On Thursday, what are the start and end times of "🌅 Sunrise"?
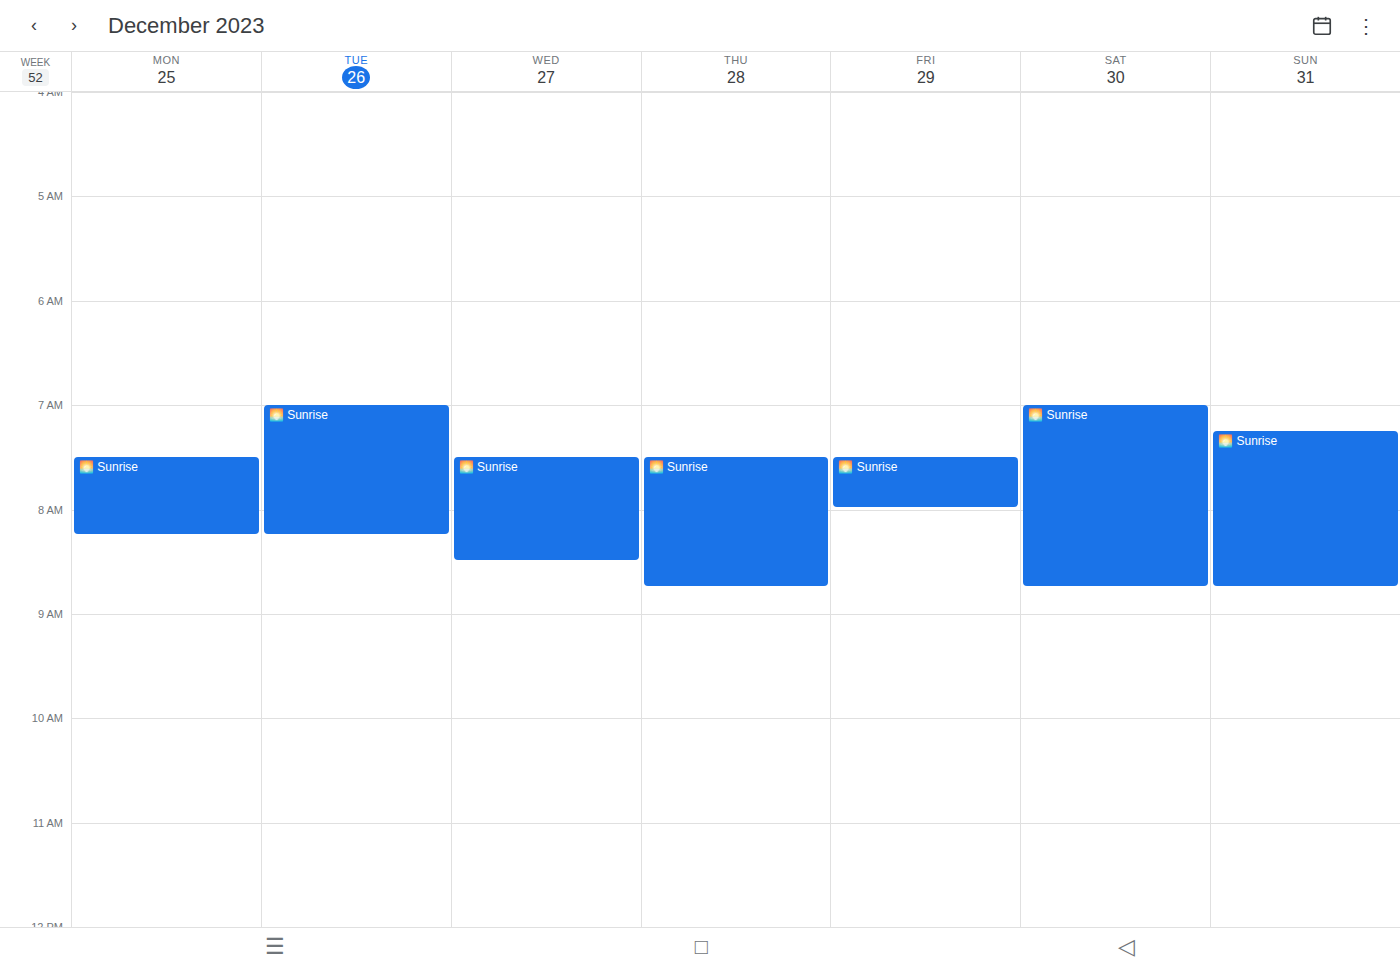
7:30 AM to 8:45 AM